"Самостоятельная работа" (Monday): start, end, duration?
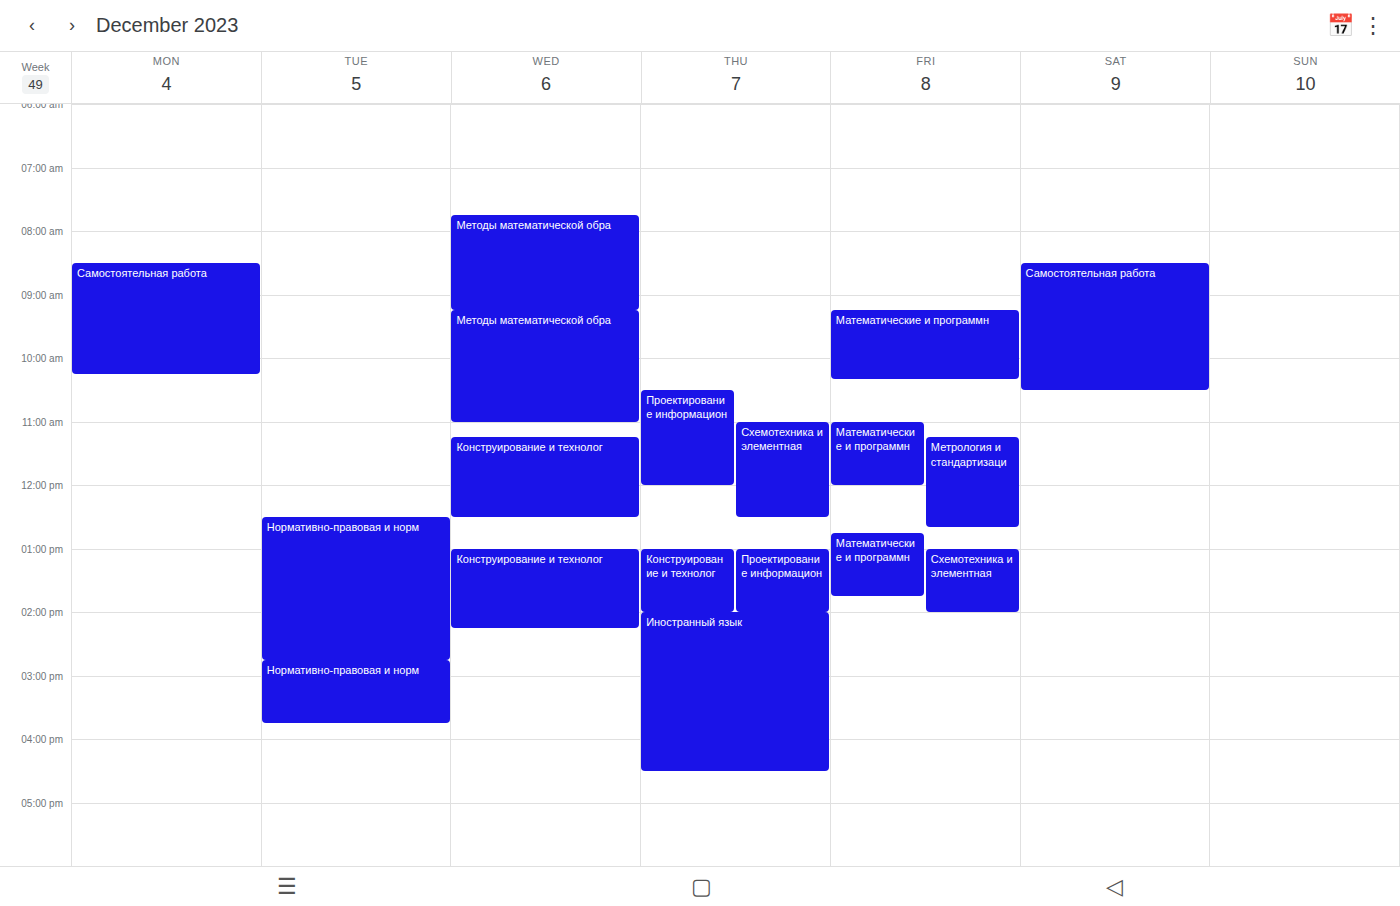
8:30 AM to 10:15 AM, 1 hour 45 minutes